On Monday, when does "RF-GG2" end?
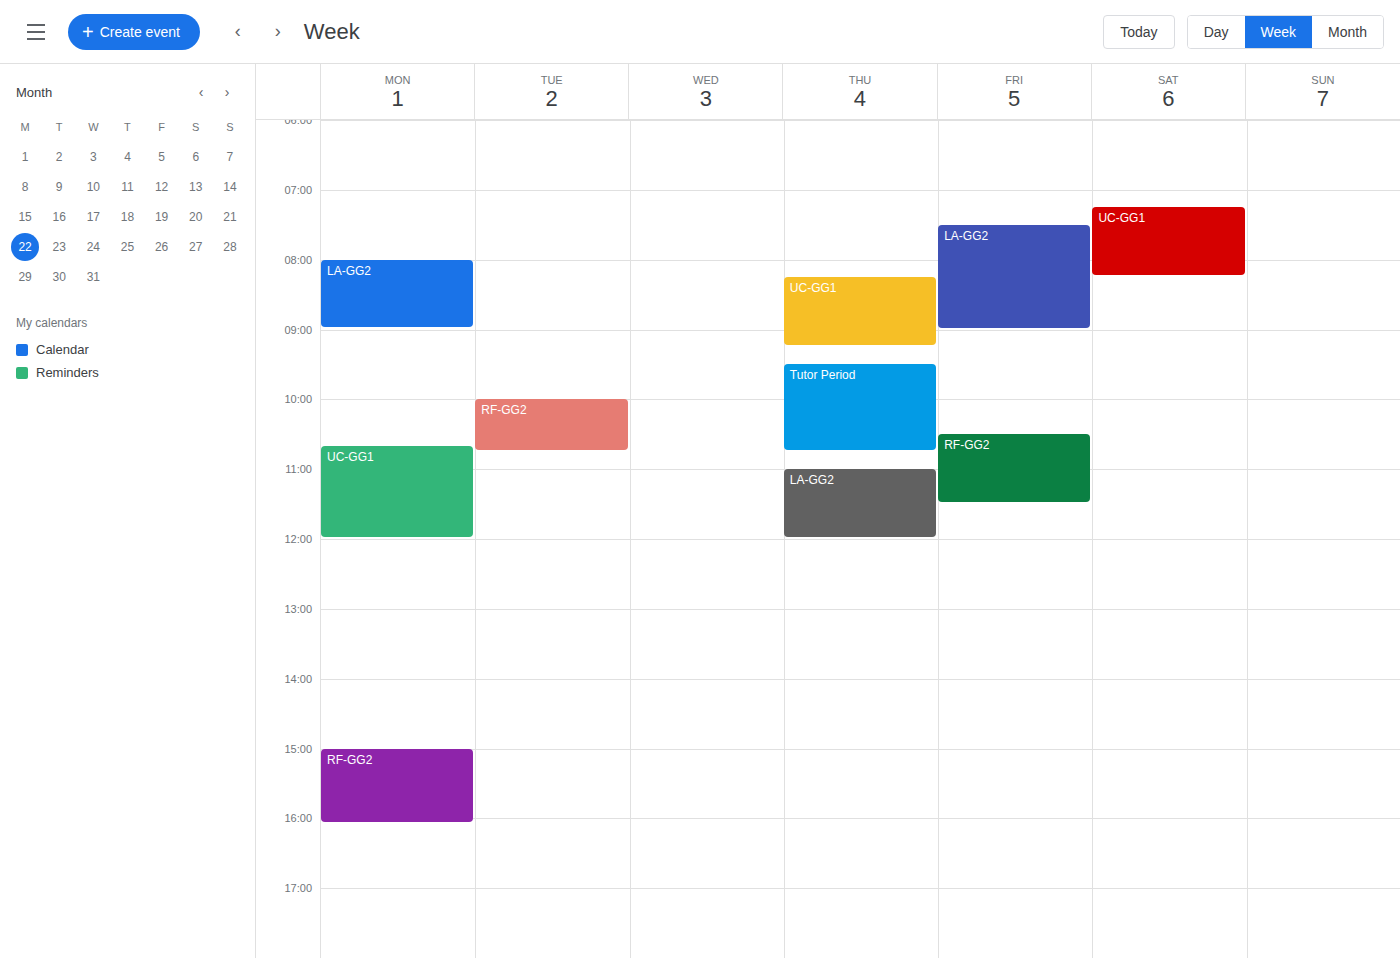
4:05 PM